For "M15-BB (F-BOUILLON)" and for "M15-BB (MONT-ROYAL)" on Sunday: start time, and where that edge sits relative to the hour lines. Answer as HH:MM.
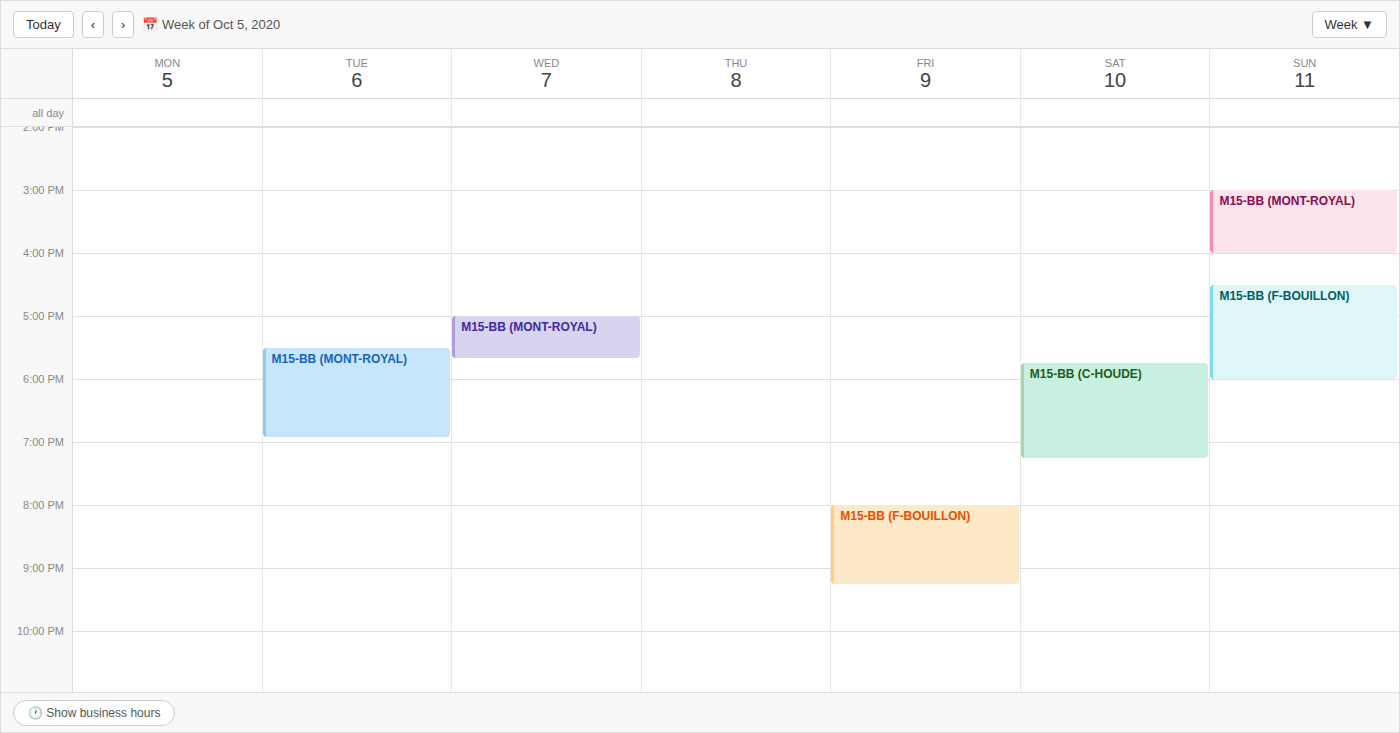
"M15-BB (F-BOUILLON)": 16:30, halfway between the 16:00 and 17:00 lines. "M15-BB (MONT-ROYAL)": 15:00, exactly on the 15:00 line.